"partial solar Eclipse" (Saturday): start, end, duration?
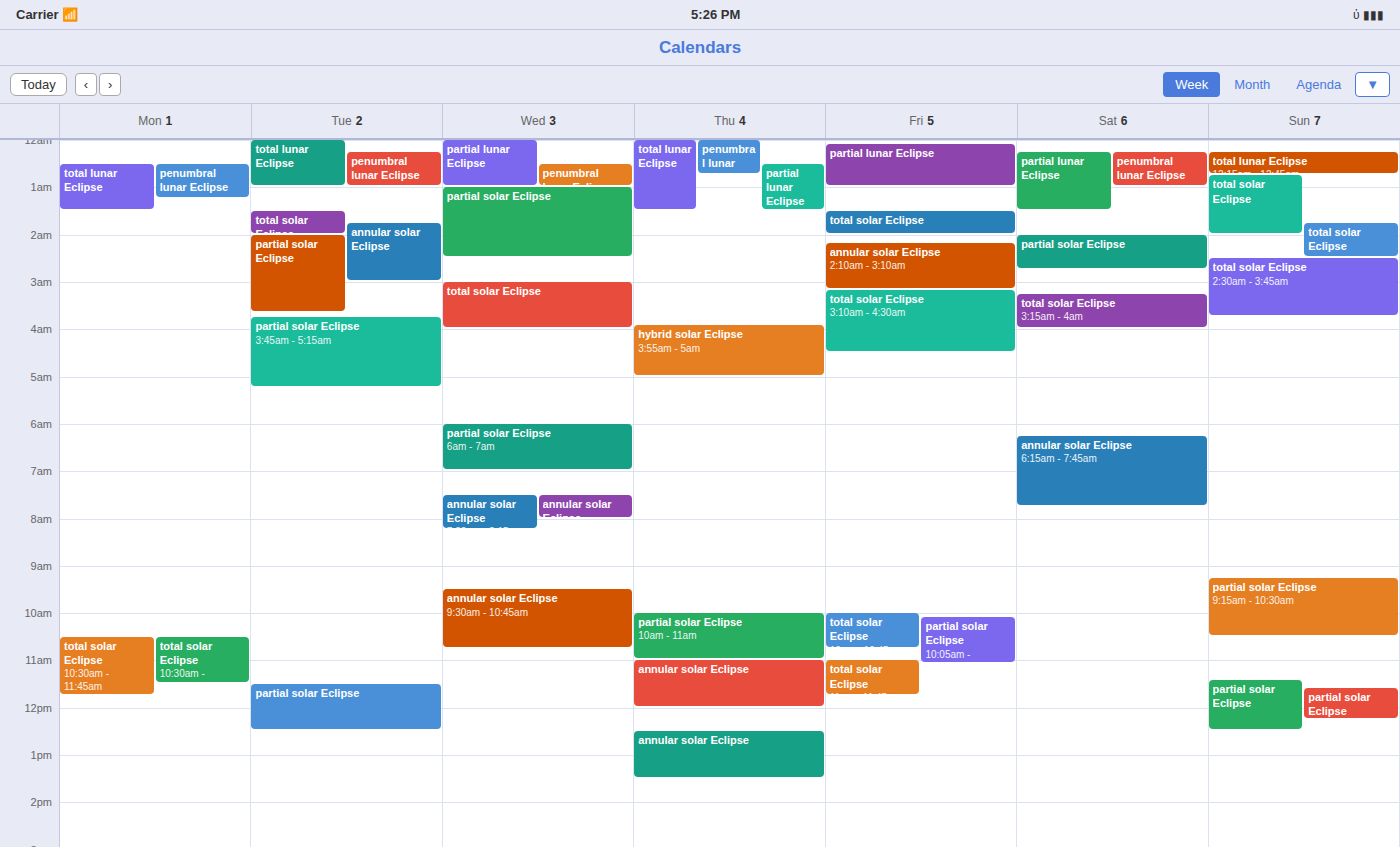
2:00 AM to 2:45 AM, 45 minutes